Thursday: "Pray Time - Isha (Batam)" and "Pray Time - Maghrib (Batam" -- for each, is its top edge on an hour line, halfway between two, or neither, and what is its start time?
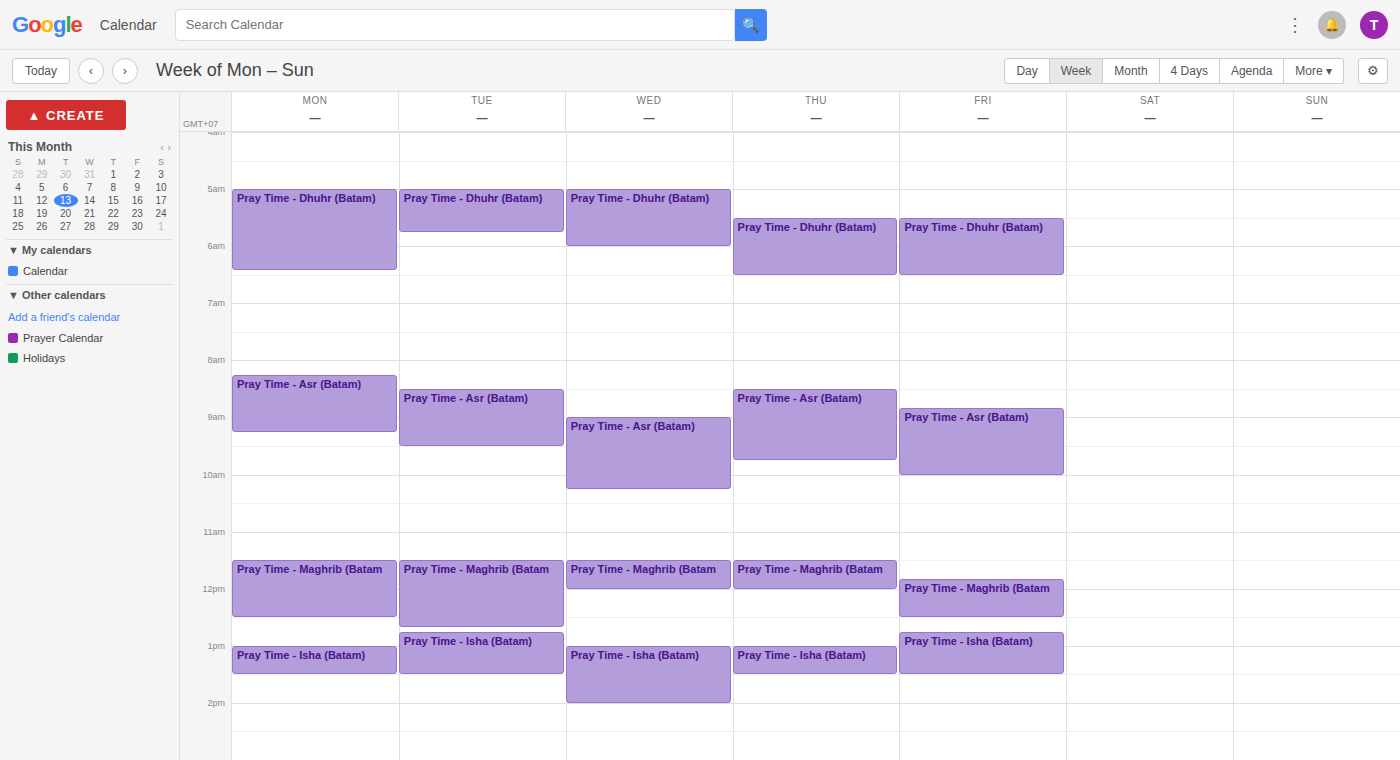
"Pray Time - Isha (Batam)": 1:00 PM, exactly on the 1 PM line. "Pray Time - Maghrib (Batam": 11:30 AM, halfway between the 11 AM and 12 PM lines.